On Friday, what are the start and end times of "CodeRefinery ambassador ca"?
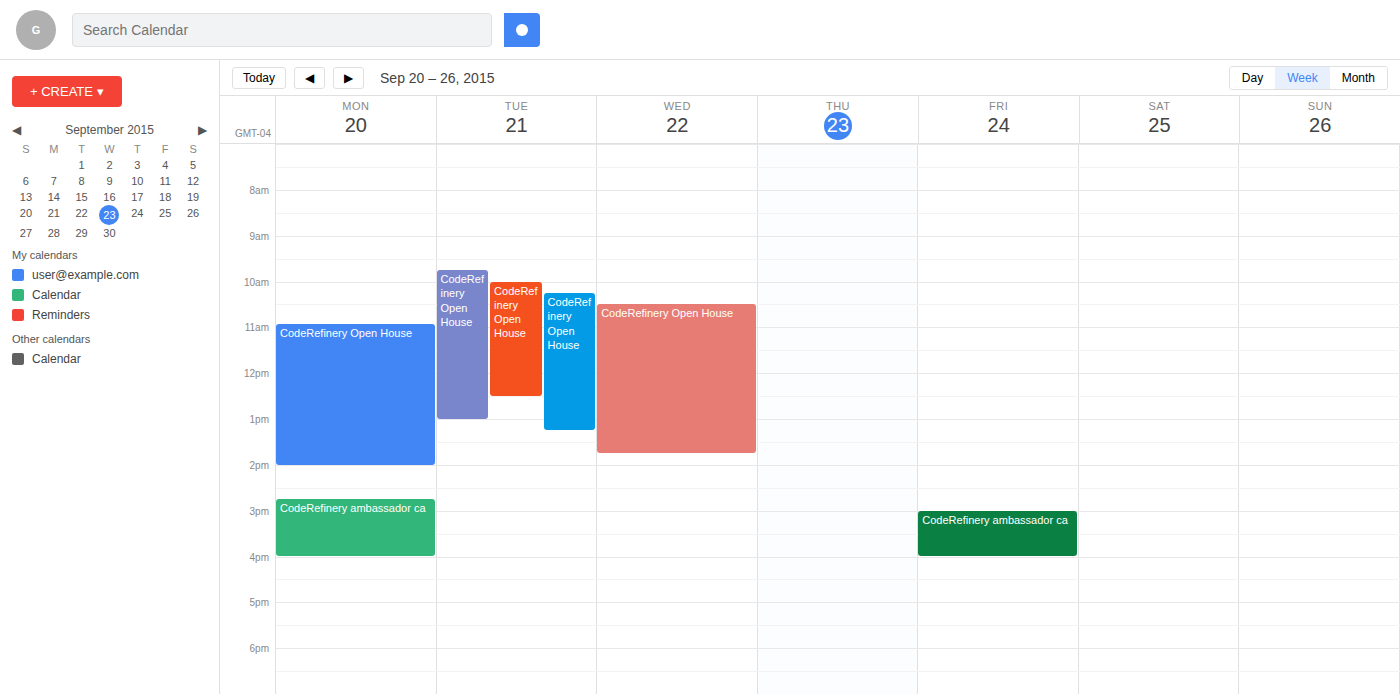
3:00 PM to 4:00 PM